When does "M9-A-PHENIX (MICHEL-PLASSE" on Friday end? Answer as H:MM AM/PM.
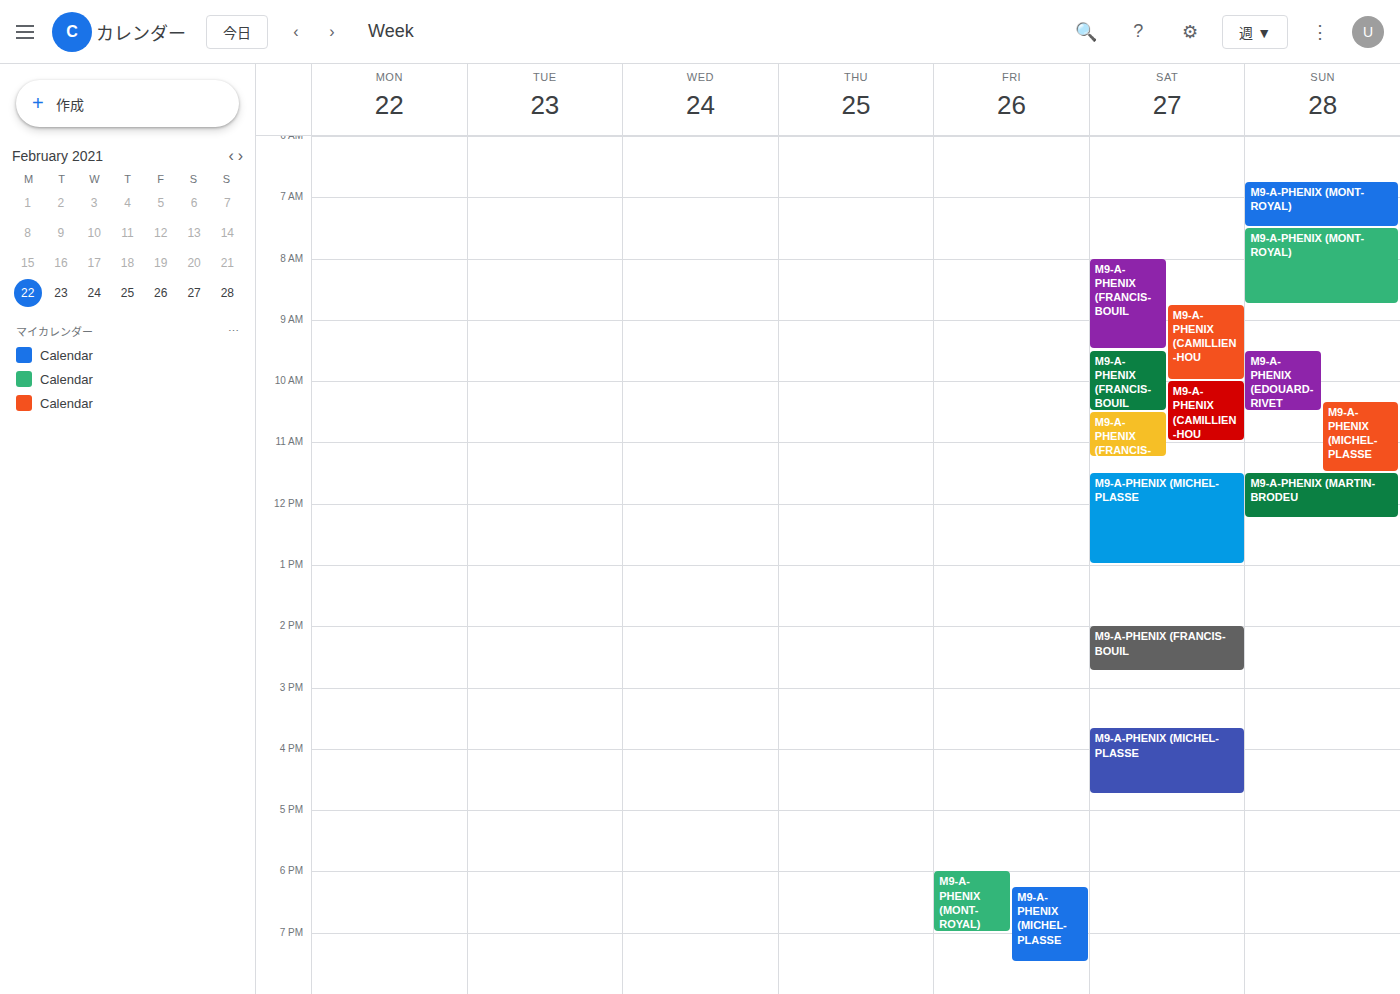
7:30 PM